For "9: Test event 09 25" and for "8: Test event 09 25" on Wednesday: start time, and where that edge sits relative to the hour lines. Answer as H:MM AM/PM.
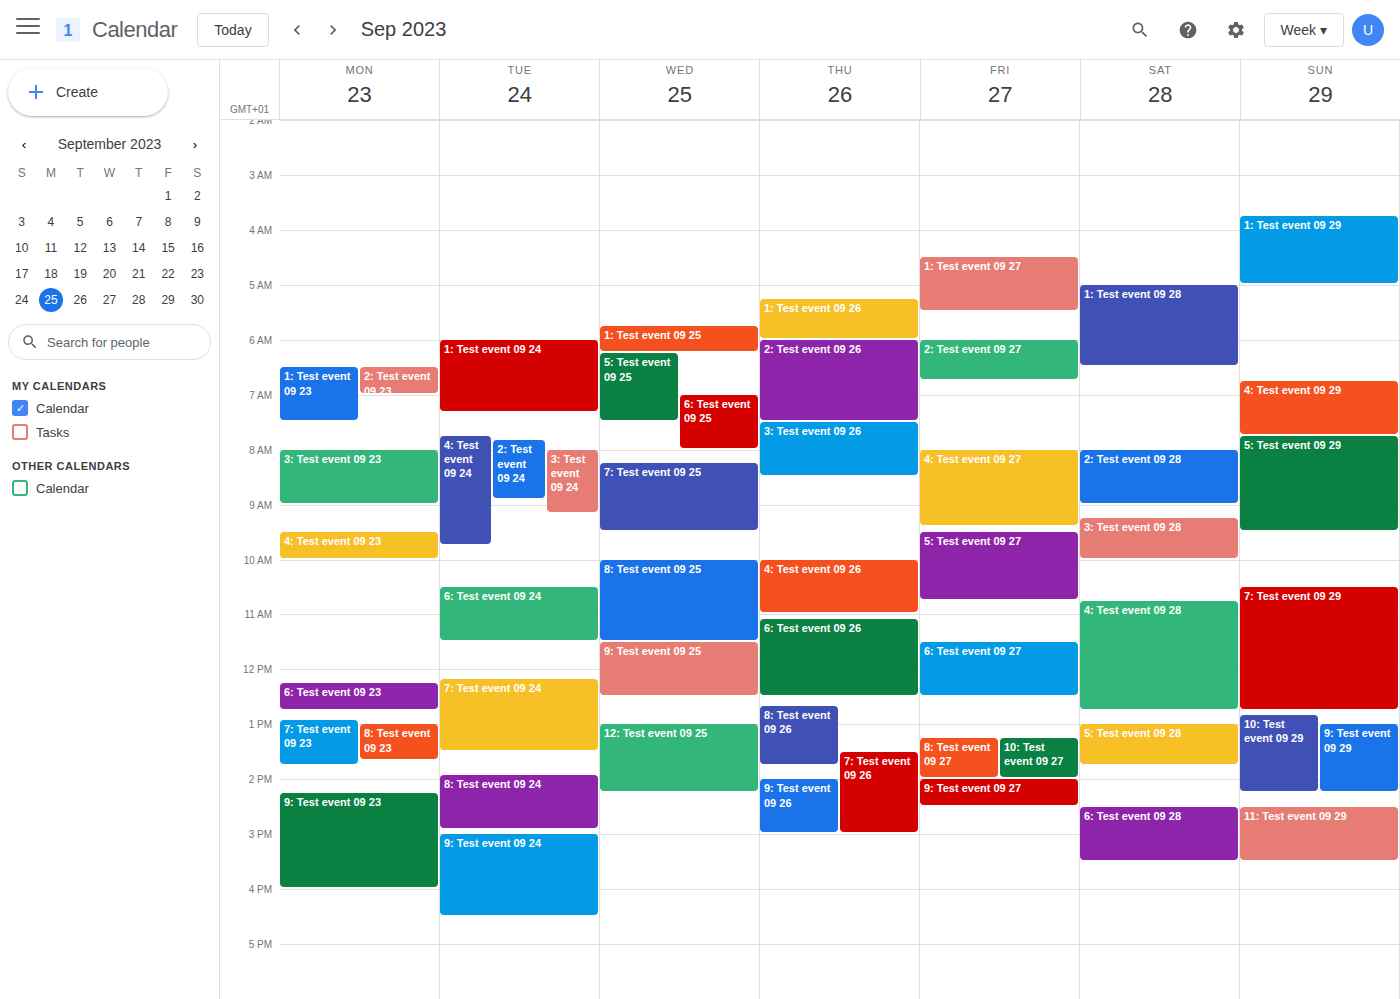
"9: Test event 09 25": 11:30 AM, halfway between the 11 AM and 12 PM lines. "8: Test event 09 25": 10:00 AM, exactly on the 10 AM line.